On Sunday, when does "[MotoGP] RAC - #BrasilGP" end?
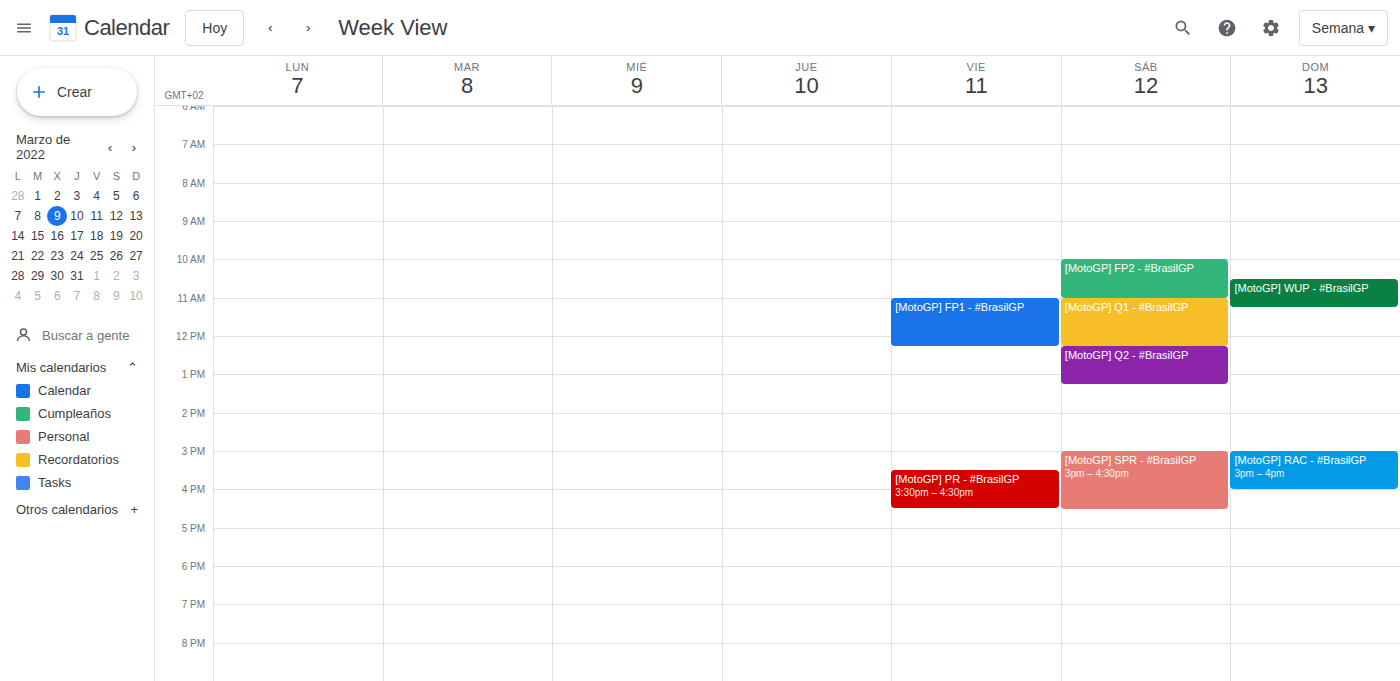
4:00 PM